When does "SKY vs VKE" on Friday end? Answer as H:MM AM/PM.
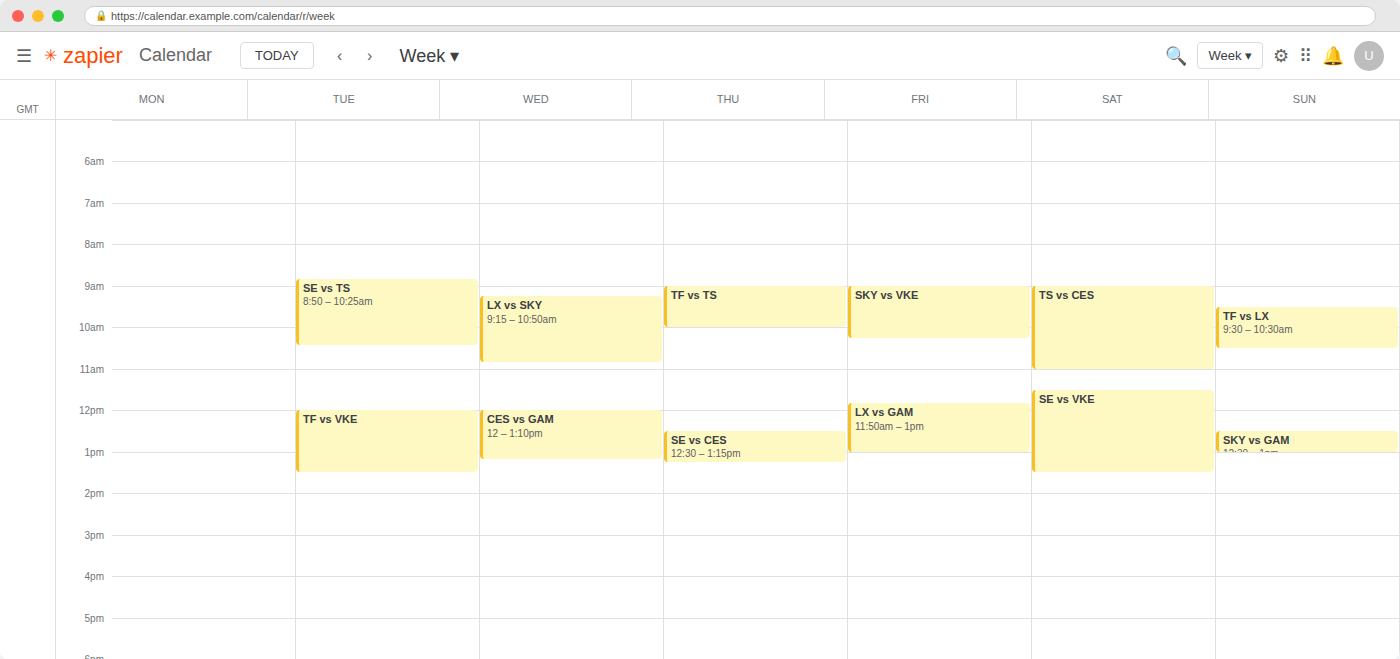
10:15 AM